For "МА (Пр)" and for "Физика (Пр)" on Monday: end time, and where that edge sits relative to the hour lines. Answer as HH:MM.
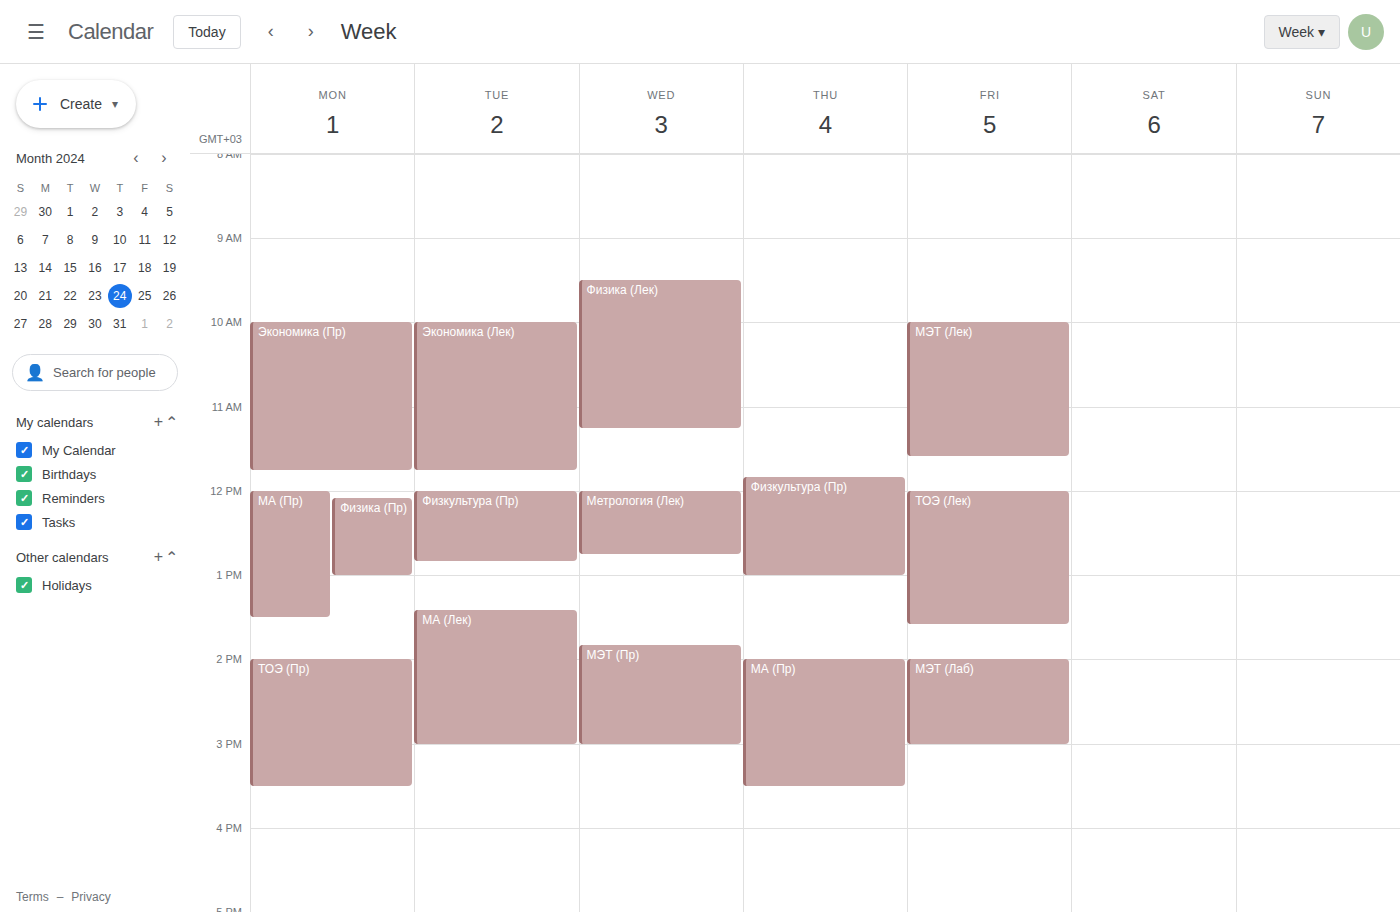
"МА (Пр)": 13:30, halfway between the 13:00 and 14:00 lines. "Физика (Пр)": 13:00, exactly on the 13:00 line.